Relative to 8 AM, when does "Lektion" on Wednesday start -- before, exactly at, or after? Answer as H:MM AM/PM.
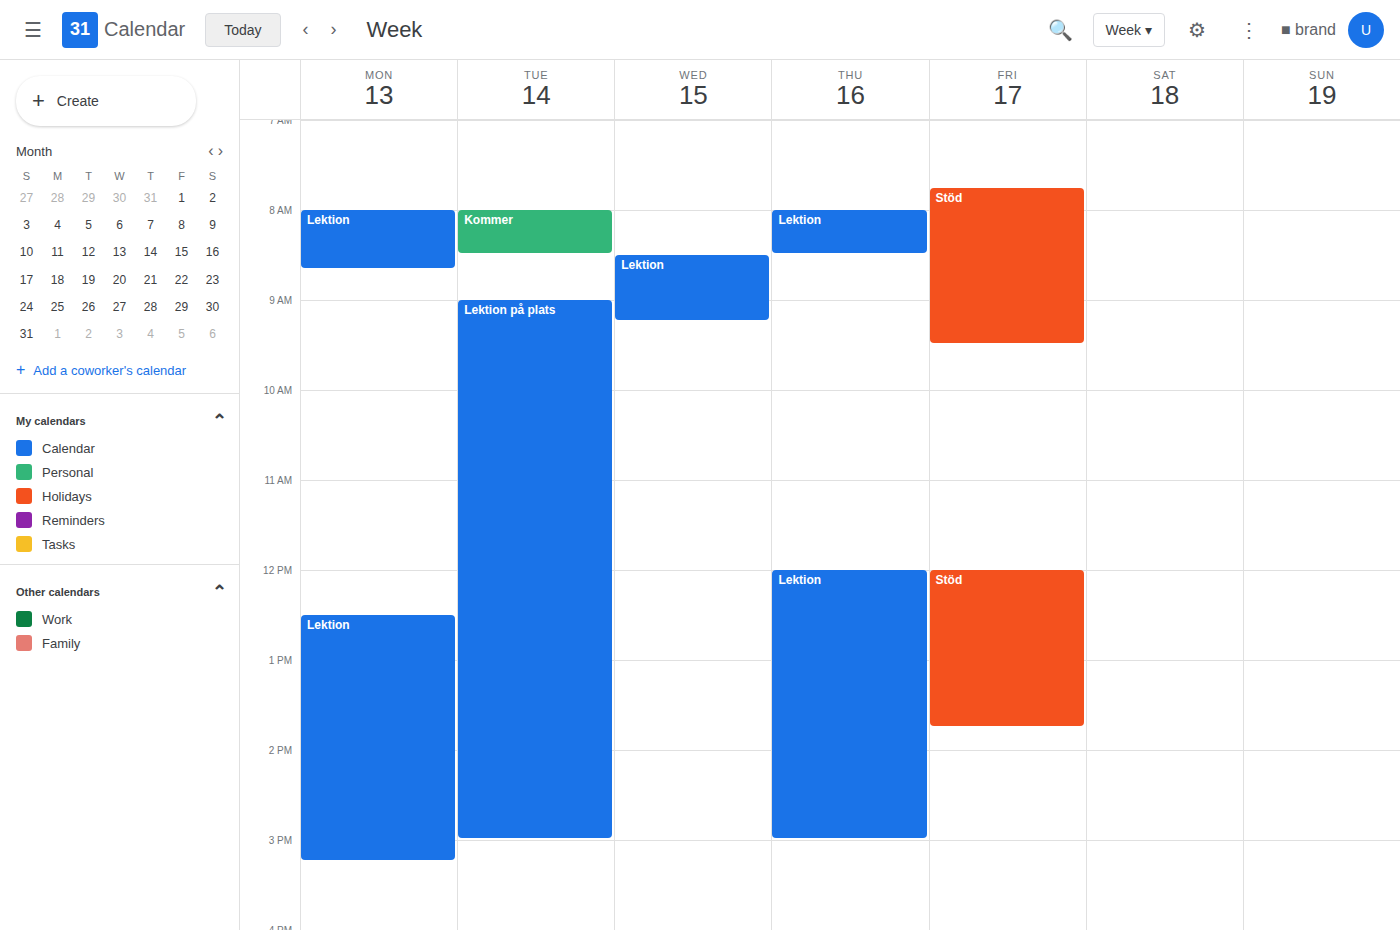
8:30 AM -- after 8 AM, 30 minutes below the 8 AM line.